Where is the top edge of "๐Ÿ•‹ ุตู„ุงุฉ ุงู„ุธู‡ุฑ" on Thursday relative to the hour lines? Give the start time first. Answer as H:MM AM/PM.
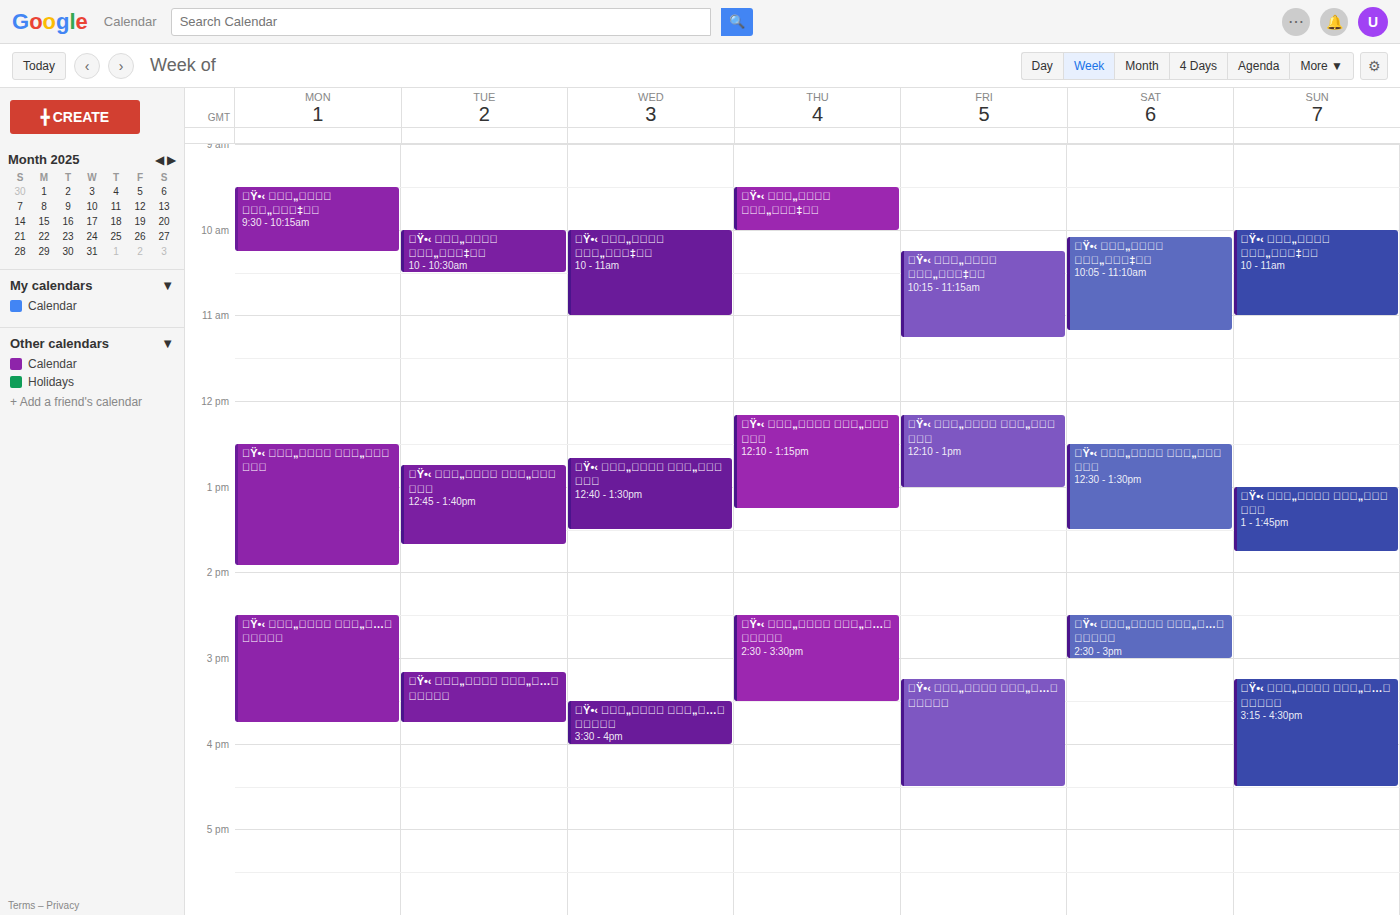
9:30 AM -- halfway between the 9 AM and 10 AM lines.